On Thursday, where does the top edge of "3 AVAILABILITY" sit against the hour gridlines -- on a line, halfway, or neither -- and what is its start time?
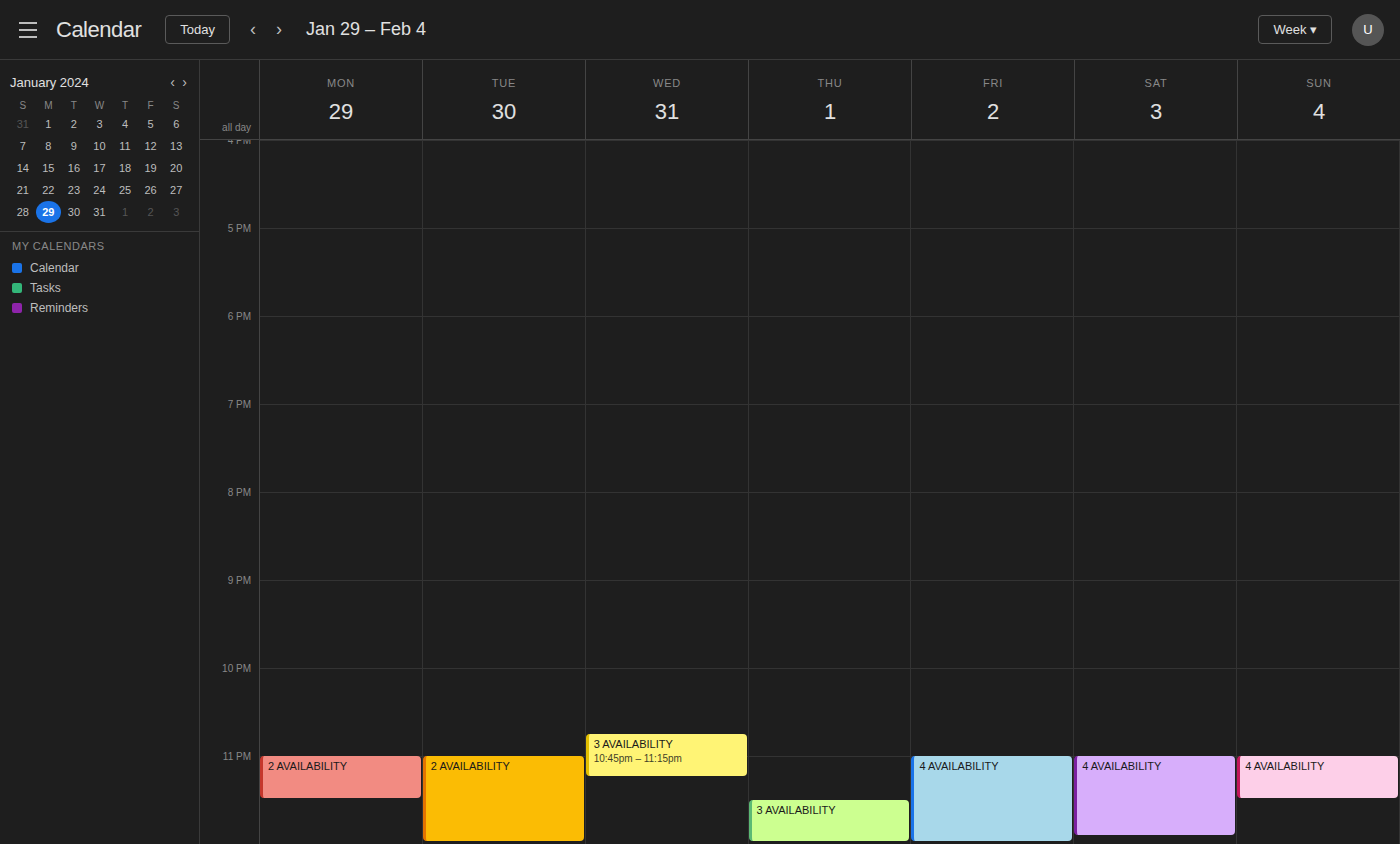
23:30 -- halfway between the 23:00 and 24:00 lines.